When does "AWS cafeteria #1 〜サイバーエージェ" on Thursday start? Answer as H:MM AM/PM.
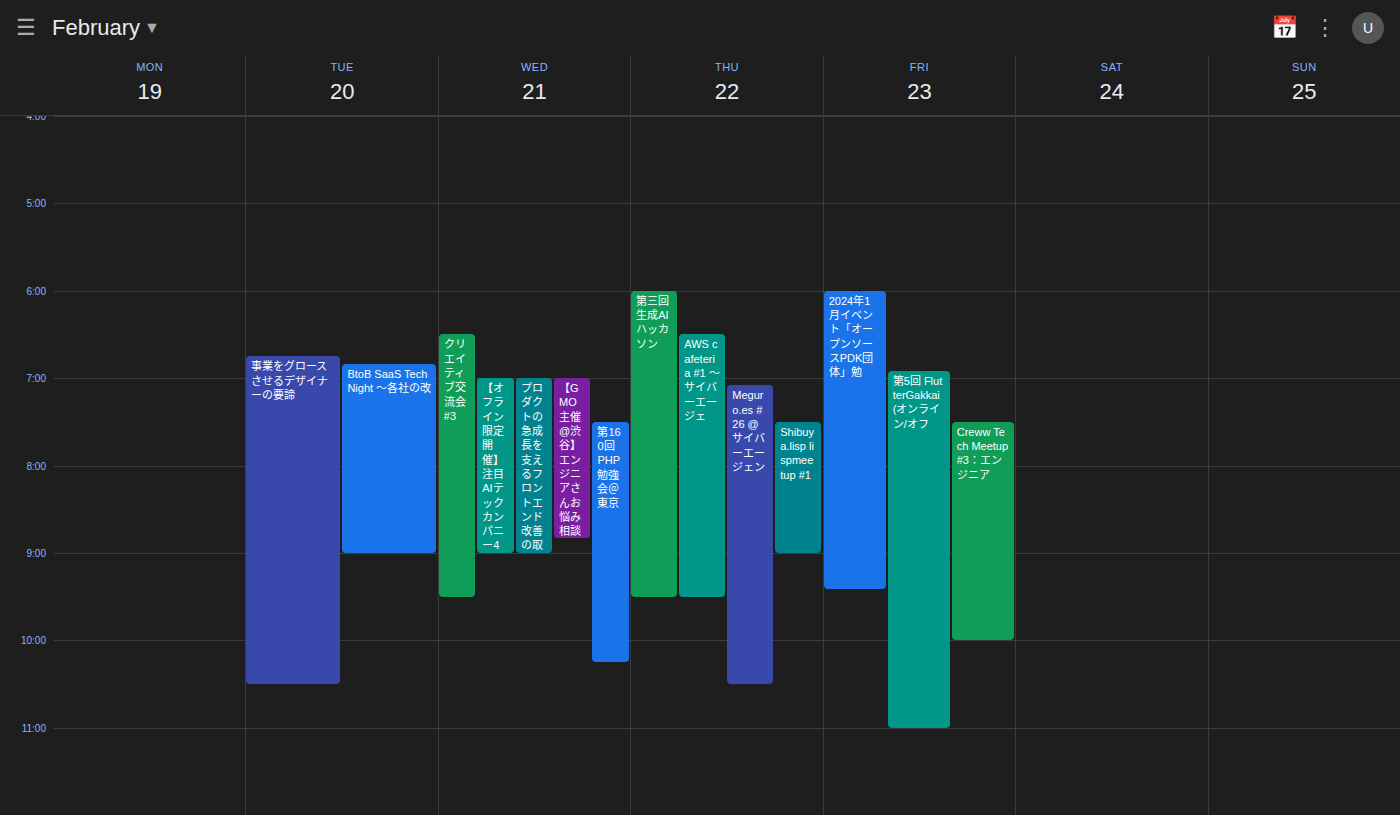
6:30 PM